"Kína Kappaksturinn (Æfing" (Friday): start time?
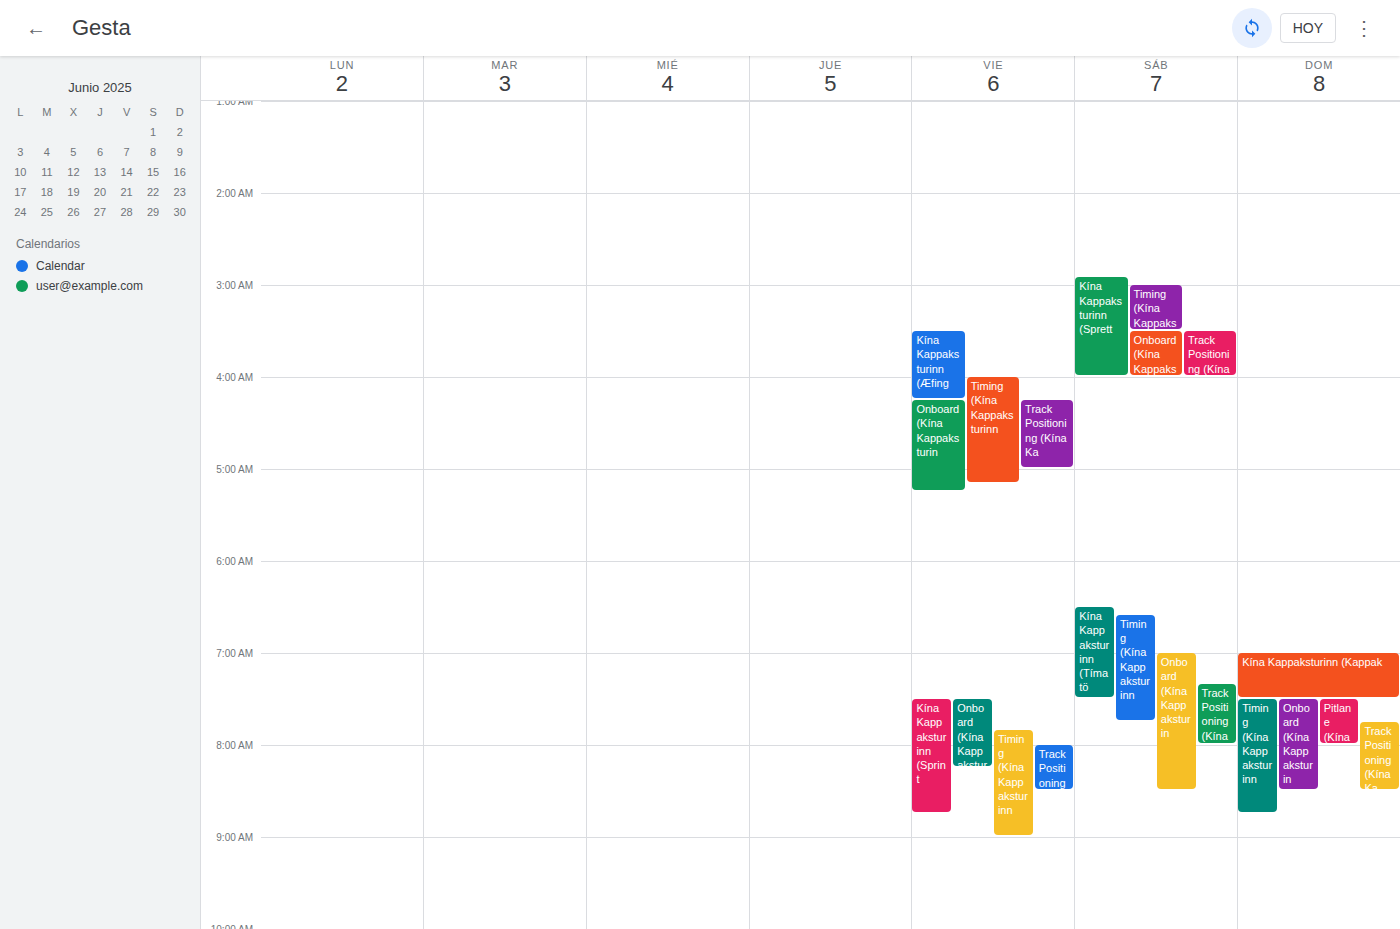
3:30 AM